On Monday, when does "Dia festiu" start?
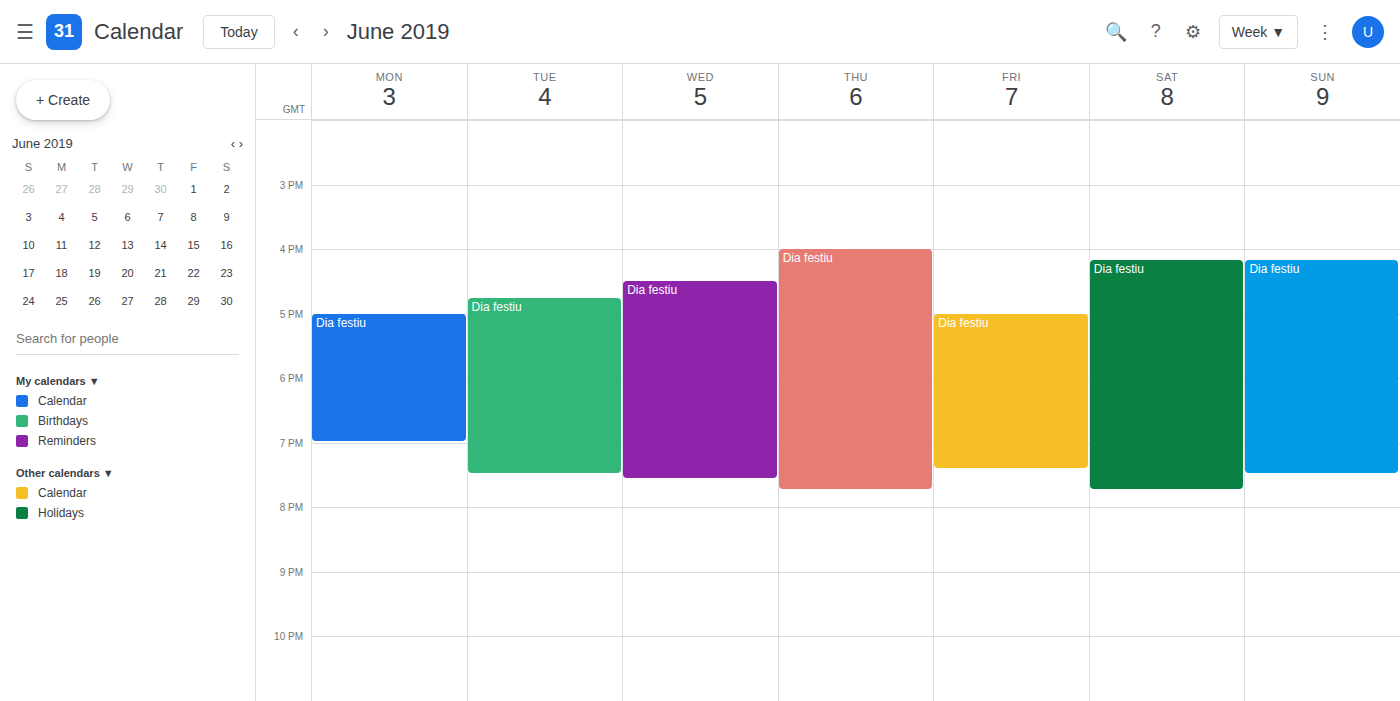
5:00 PM